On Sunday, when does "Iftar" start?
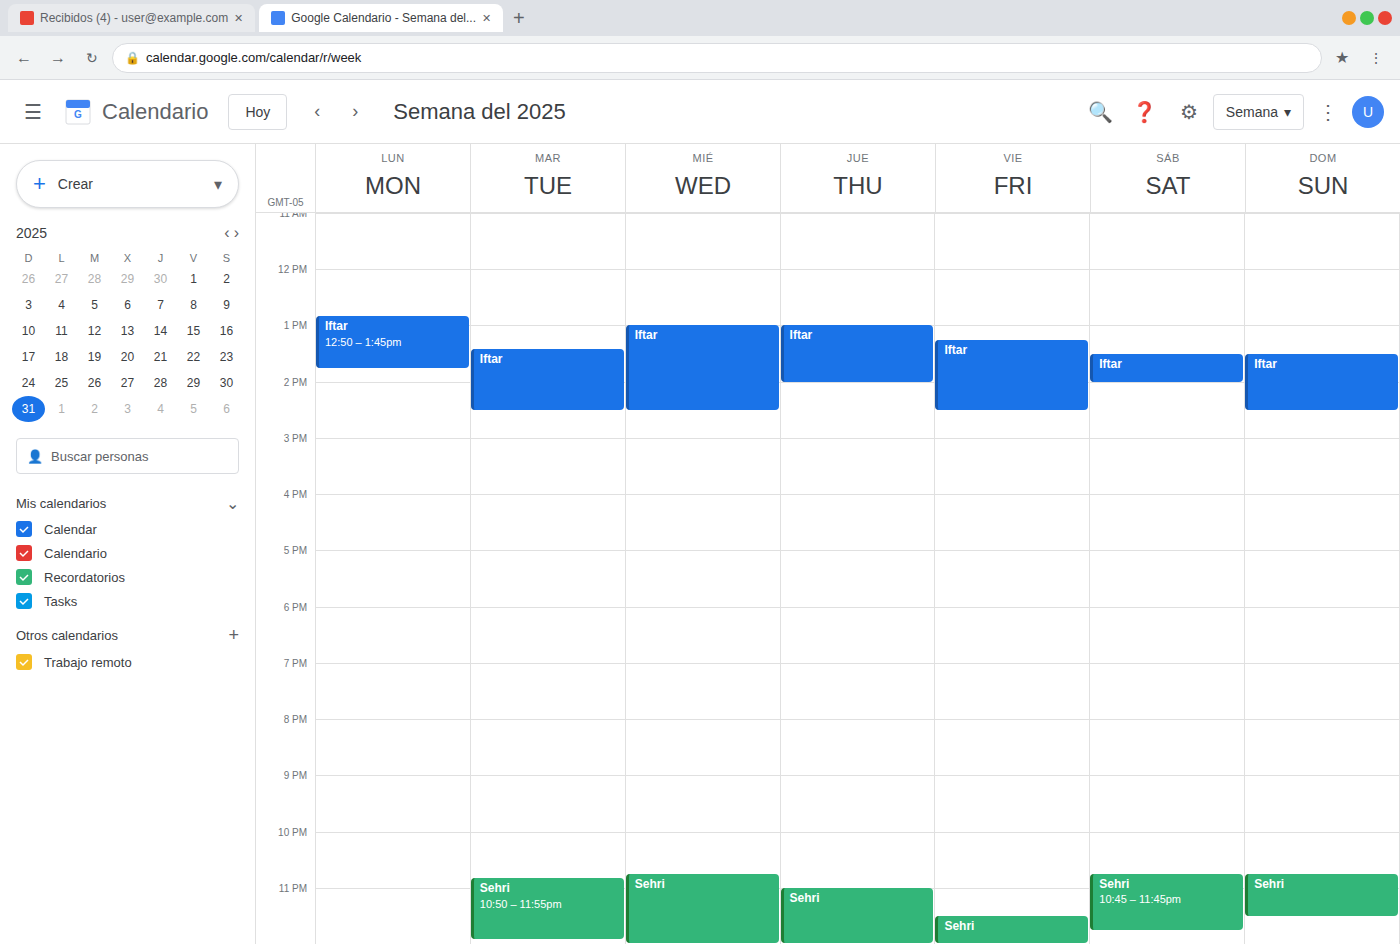
1:30 PM